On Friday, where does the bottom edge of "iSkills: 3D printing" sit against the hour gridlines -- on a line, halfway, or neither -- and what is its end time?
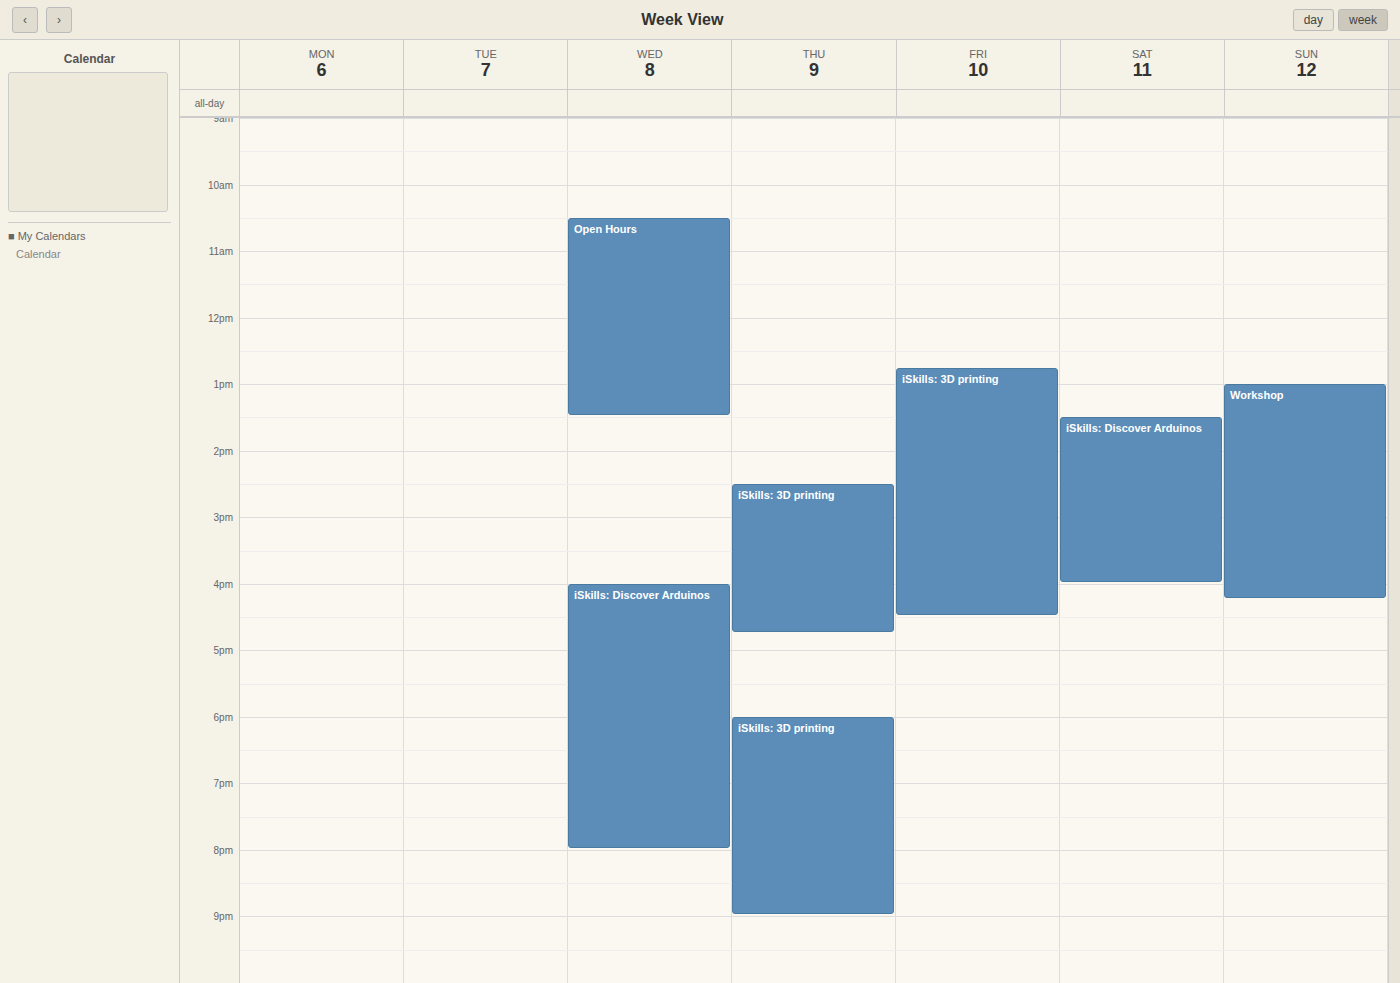
4:30 PM -- halfway between the 4 PM and 5 PM lines.